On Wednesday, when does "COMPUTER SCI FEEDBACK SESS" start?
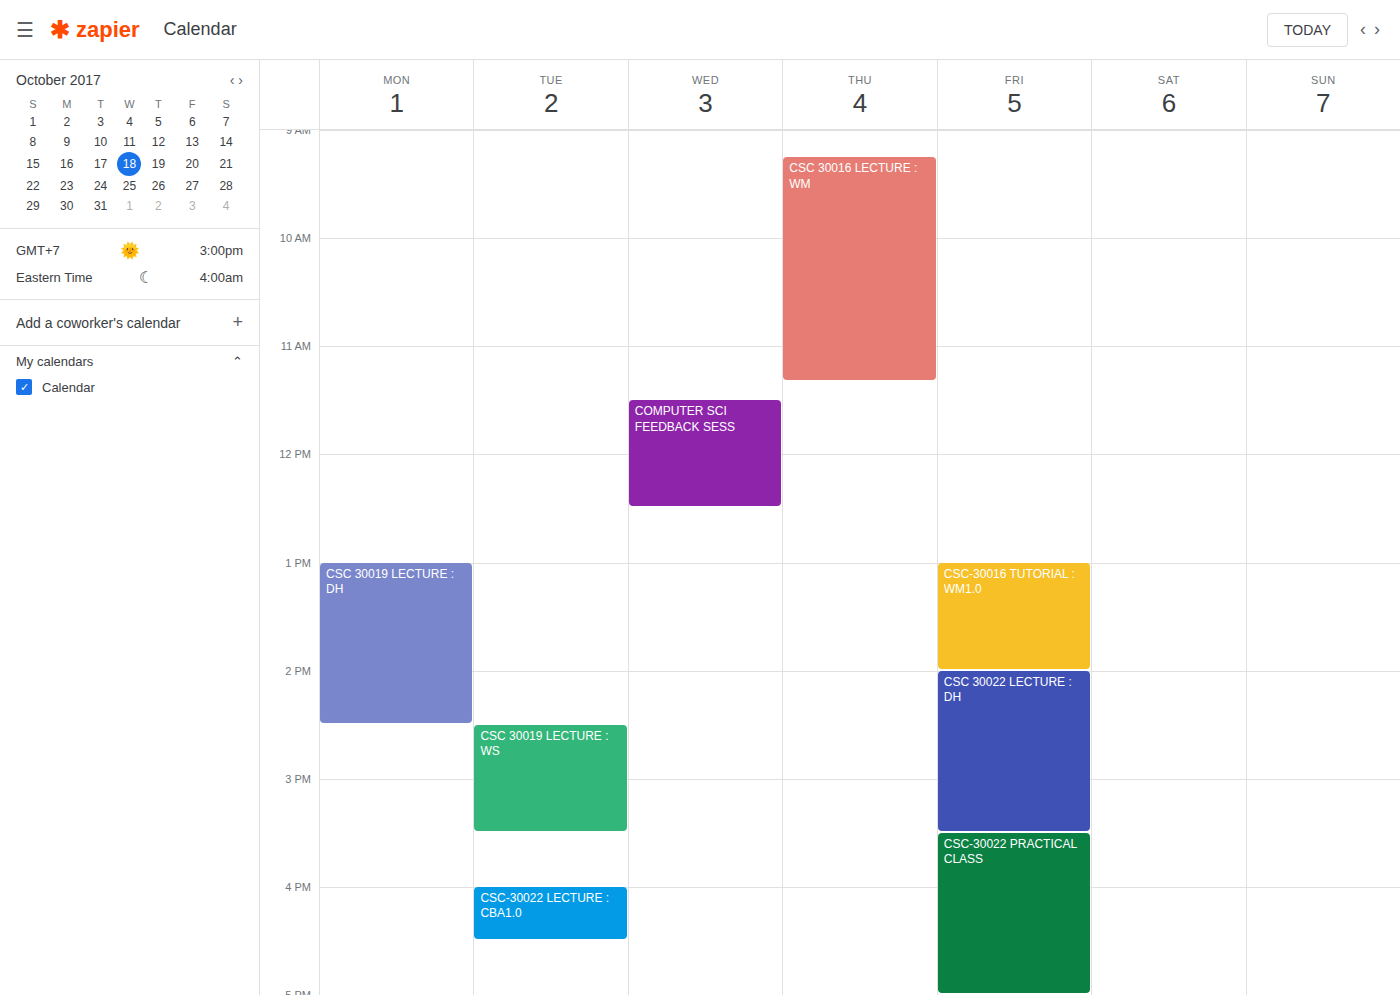
11:30 AM